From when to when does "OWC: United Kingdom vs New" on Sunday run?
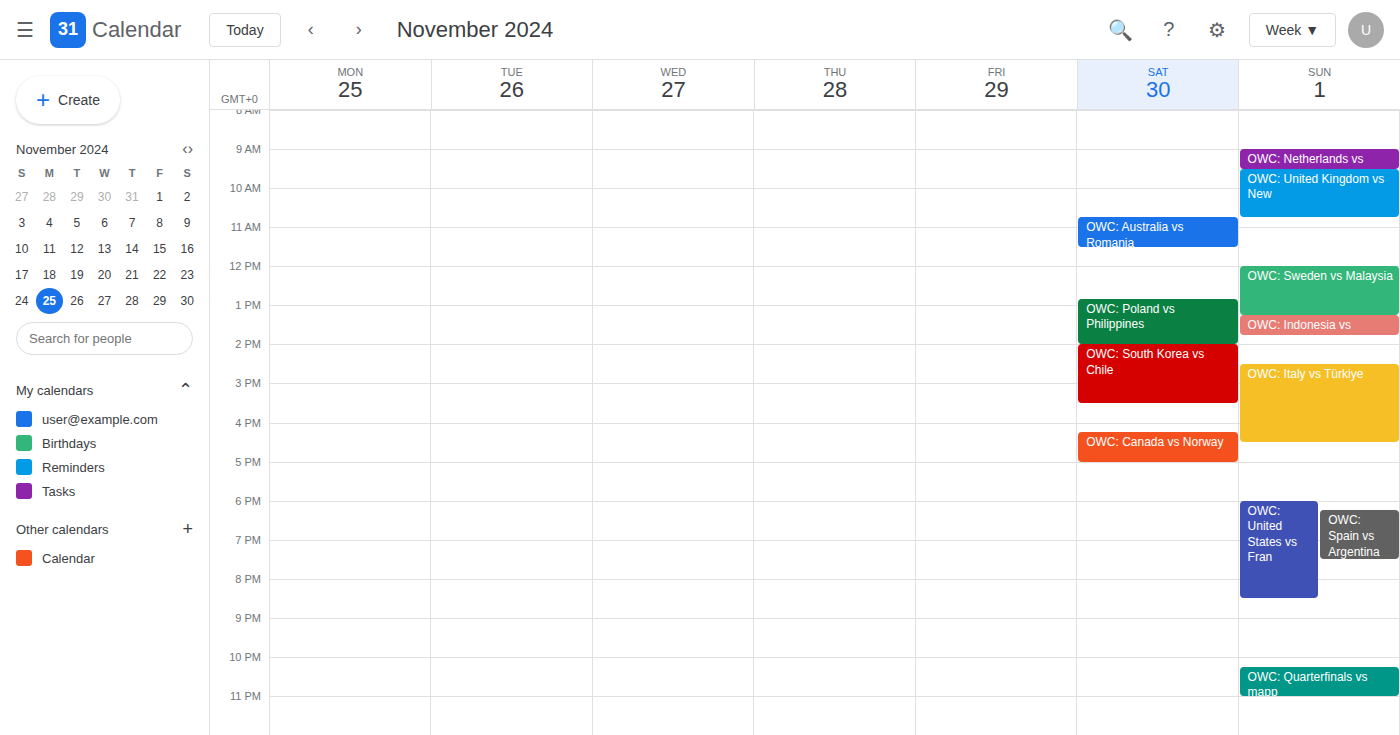
9:30 AM to 10:45 AM